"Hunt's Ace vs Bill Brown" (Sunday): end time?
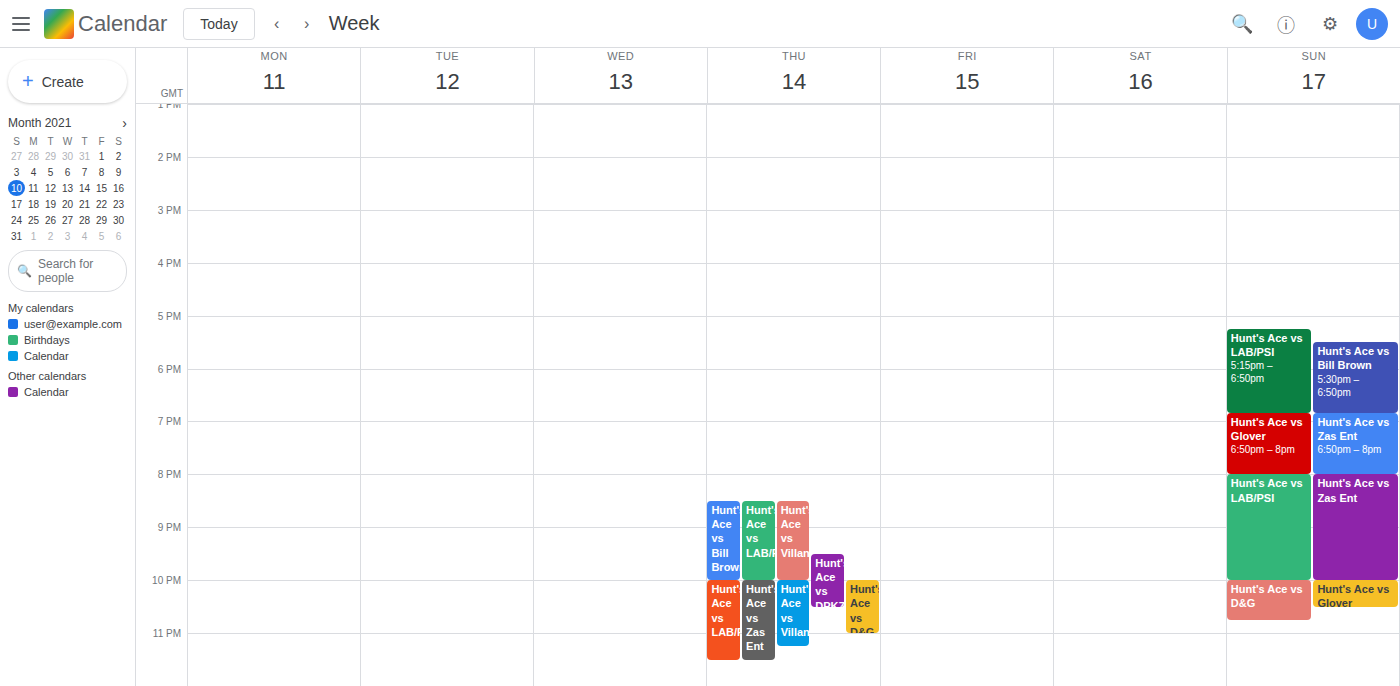
6:50 PM